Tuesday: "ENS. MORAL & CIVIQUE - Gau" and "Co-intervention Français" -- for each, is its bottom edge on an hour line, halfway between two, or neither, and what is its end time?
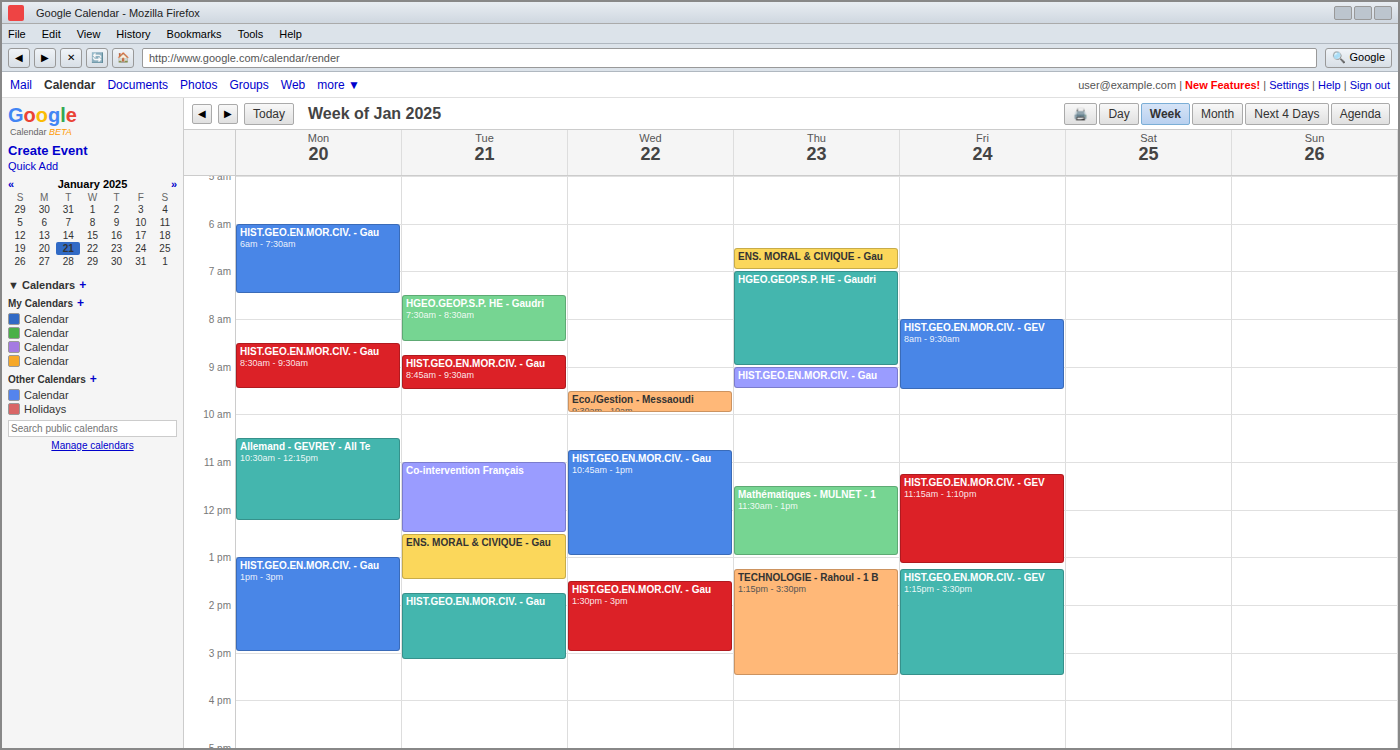
"ENS. MORAL & CIVIQUE - Gau": 13:30, halfway between the 13:00 and 14:00 lines. "Co-intervention Français": 12:30, halfway between the 12:00 and 13:00 lines.